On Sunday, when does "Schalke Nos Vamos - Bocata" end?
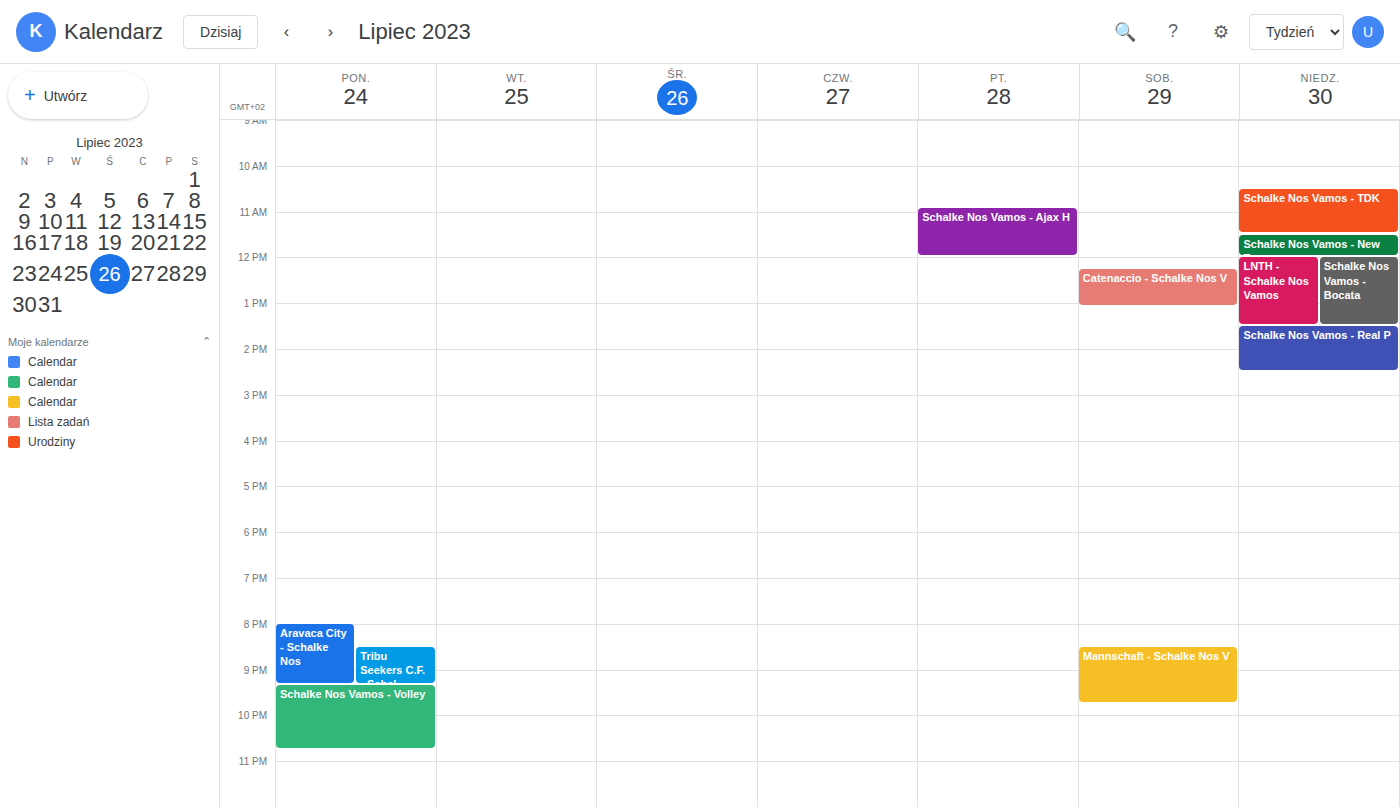
1:30 PM